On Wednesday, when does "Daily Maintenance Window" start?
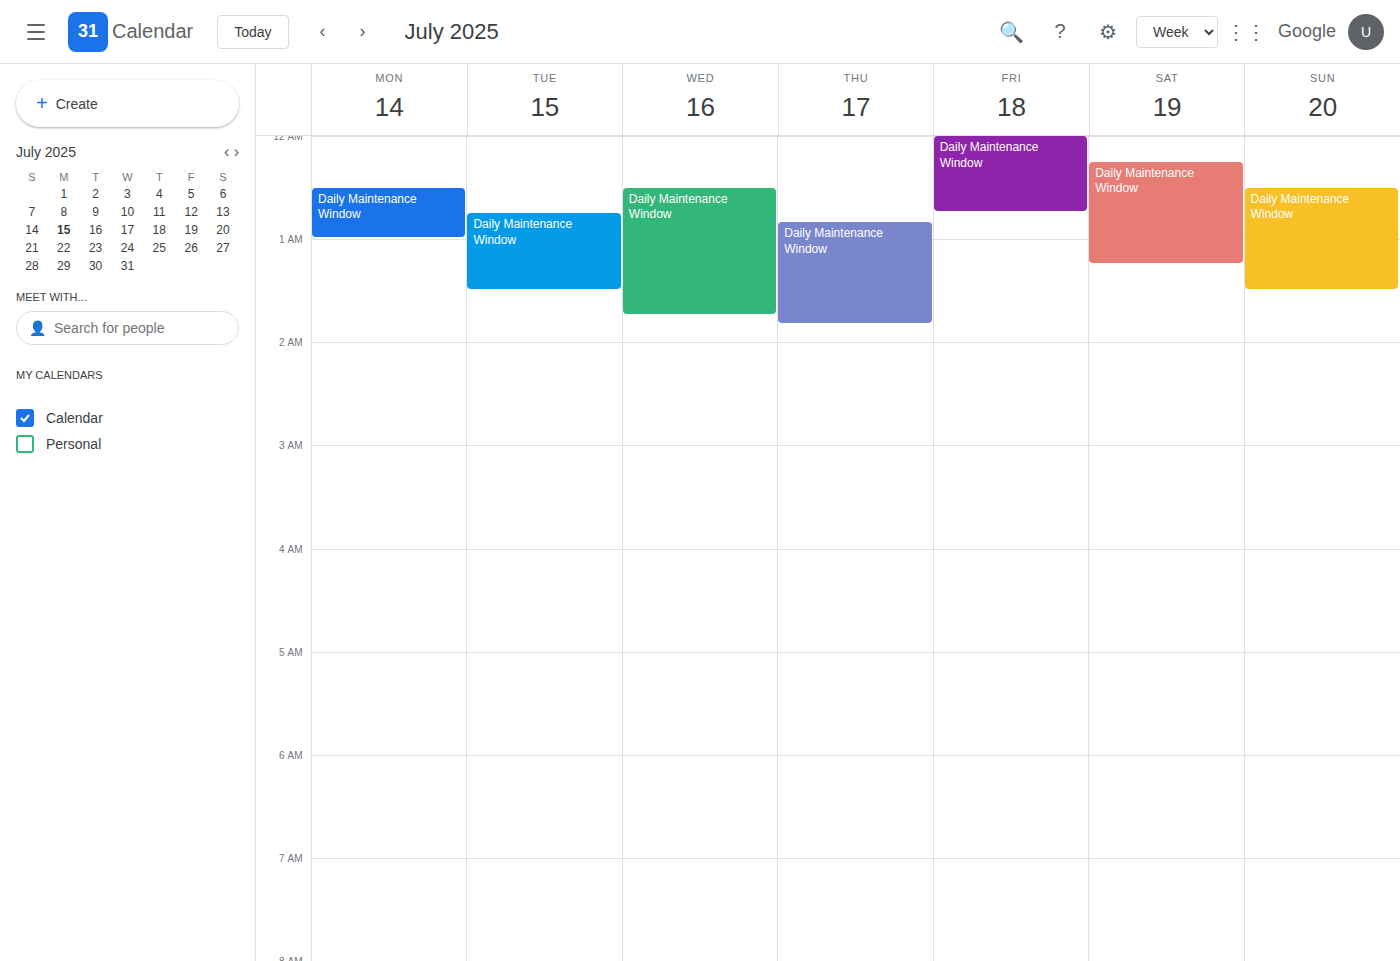
00:30